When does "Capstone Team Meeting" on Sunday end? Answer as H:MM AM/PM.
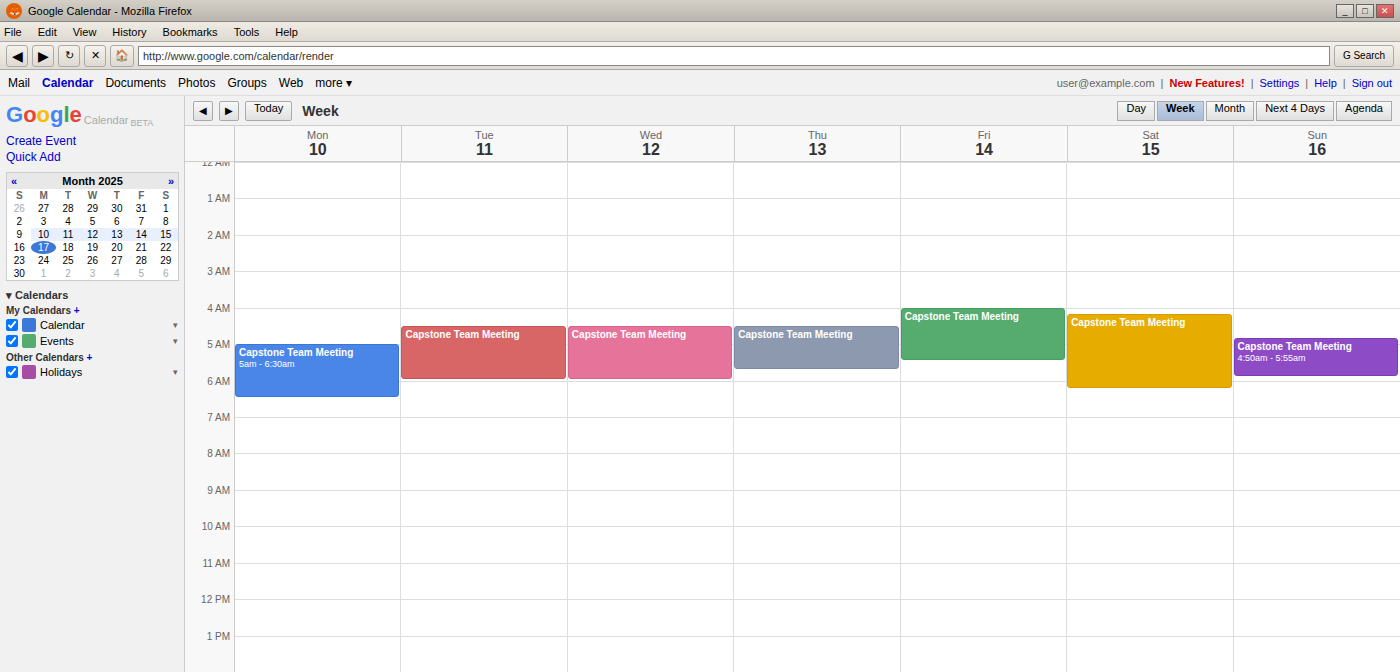
5:55 AM